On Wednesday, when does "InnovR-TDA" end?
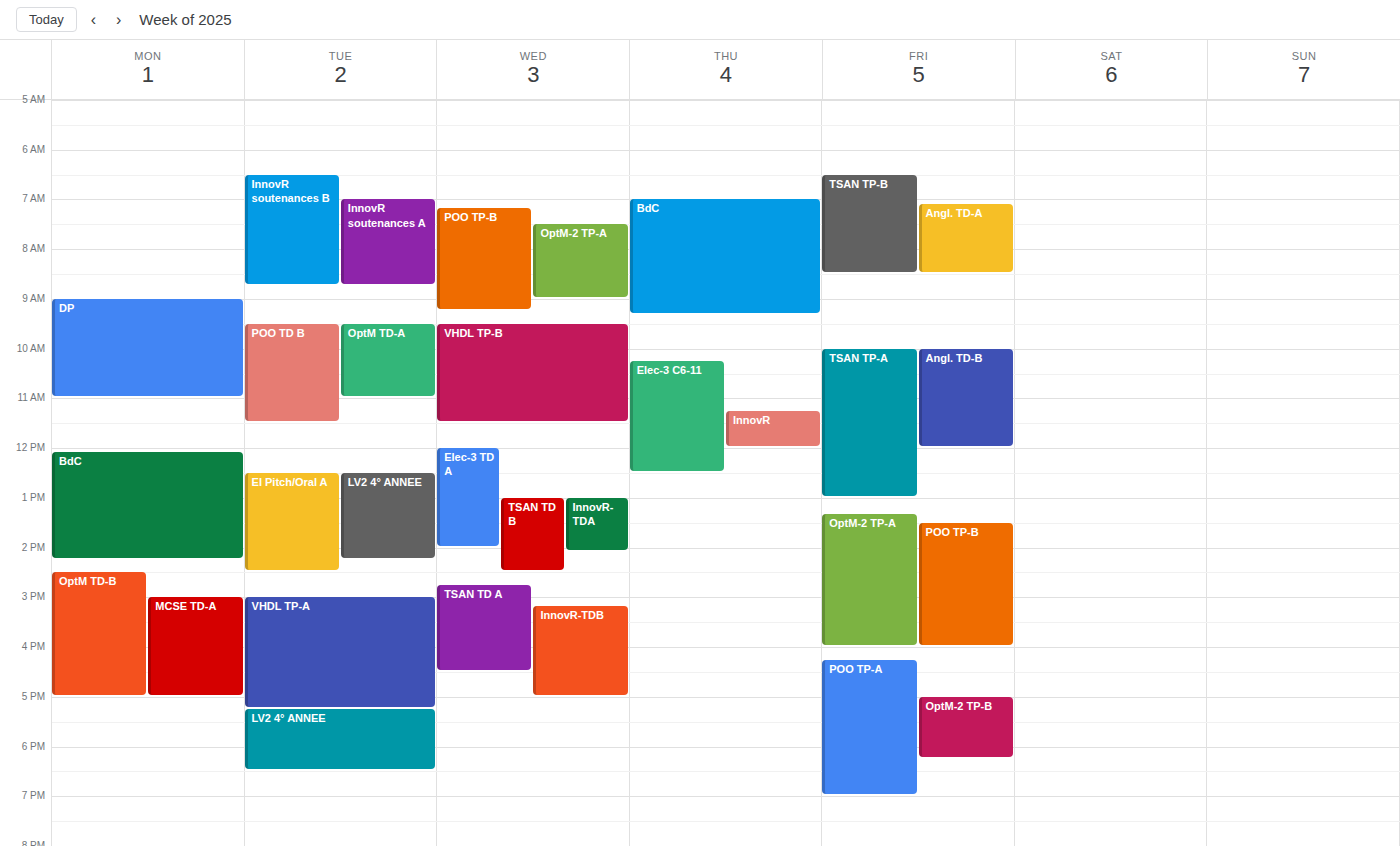
2:05 PM